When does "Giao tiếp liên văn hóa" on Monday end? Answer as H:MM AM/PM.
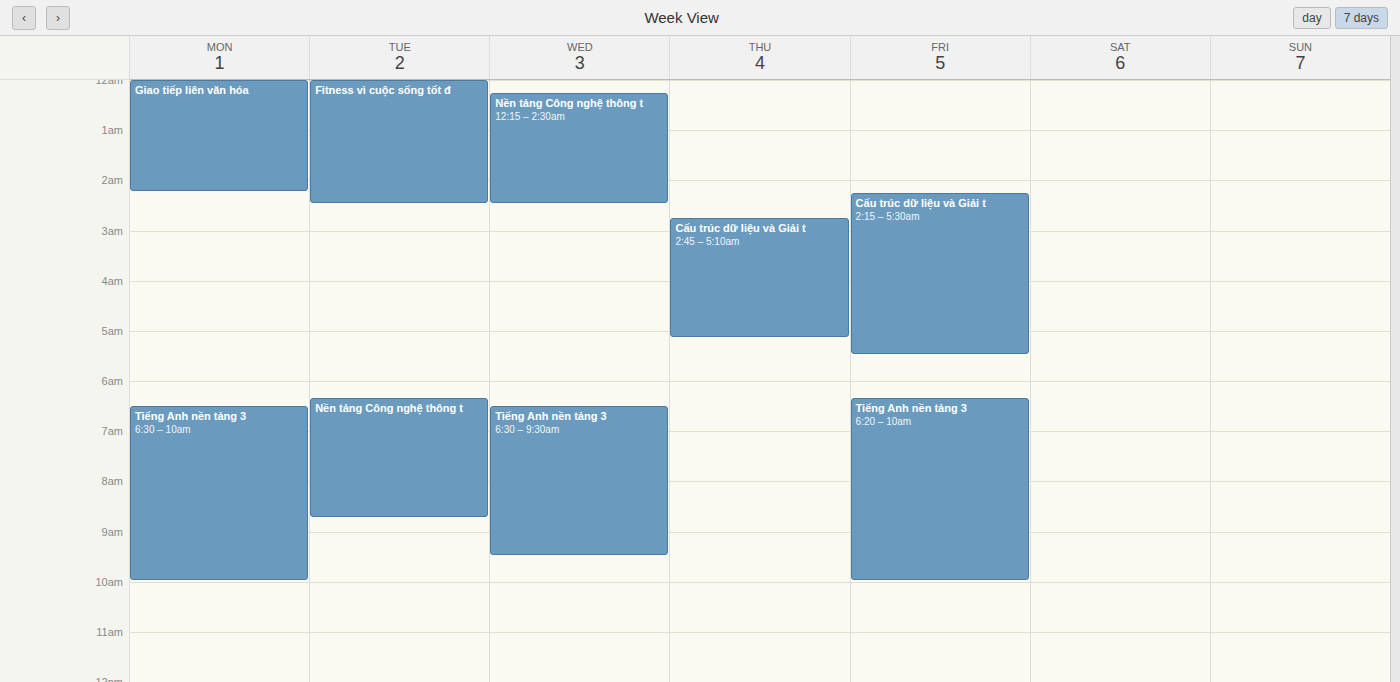
2:15 AM